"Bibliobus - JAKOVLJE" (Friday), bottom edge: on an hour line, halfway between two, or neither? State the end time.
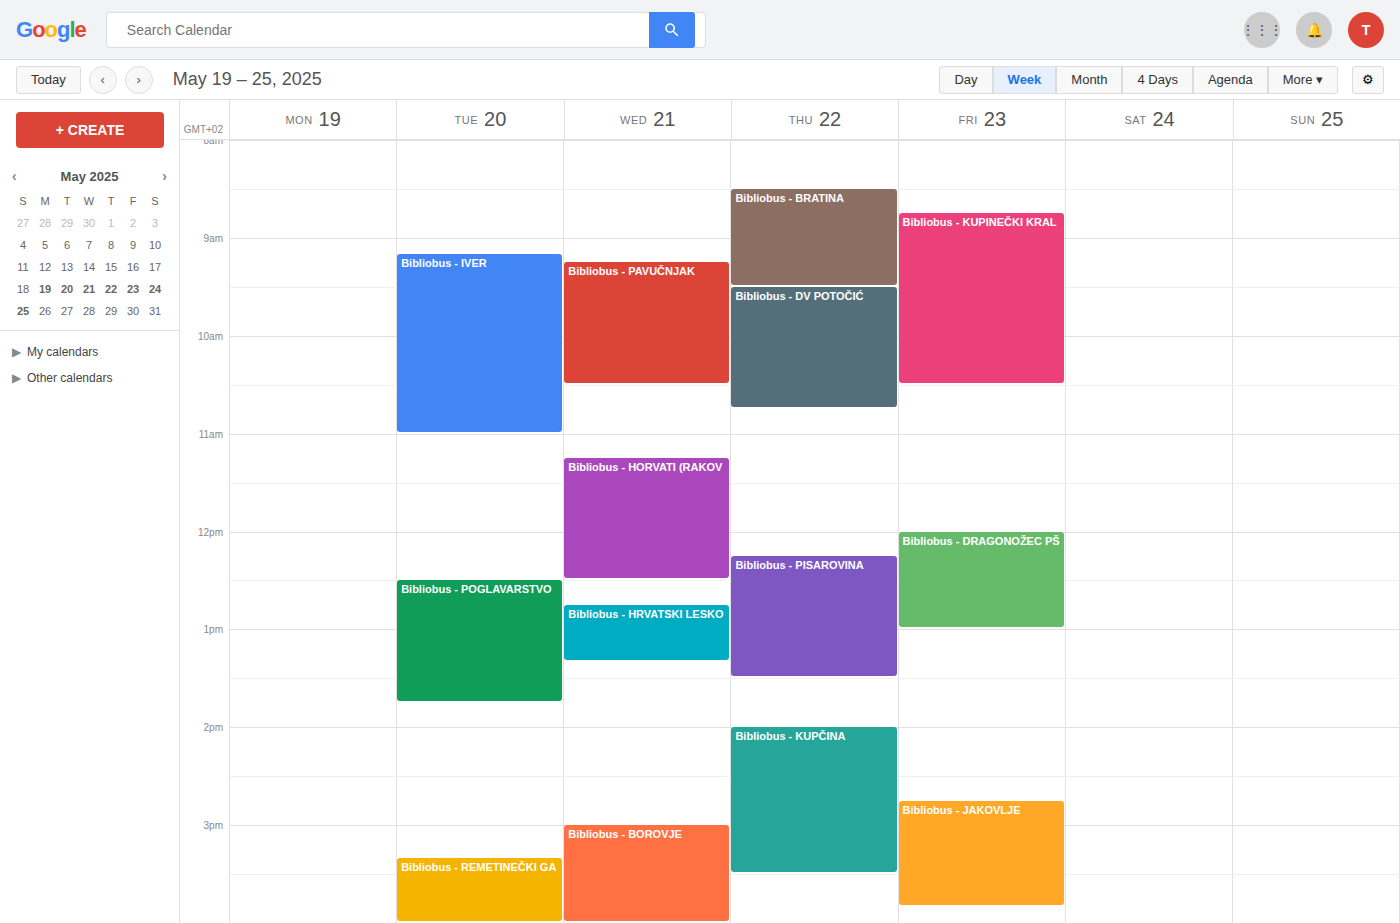
3:50 PM -- neither: 50 minutes below the 3 PM line and 10 minutes above the 4 PM line.